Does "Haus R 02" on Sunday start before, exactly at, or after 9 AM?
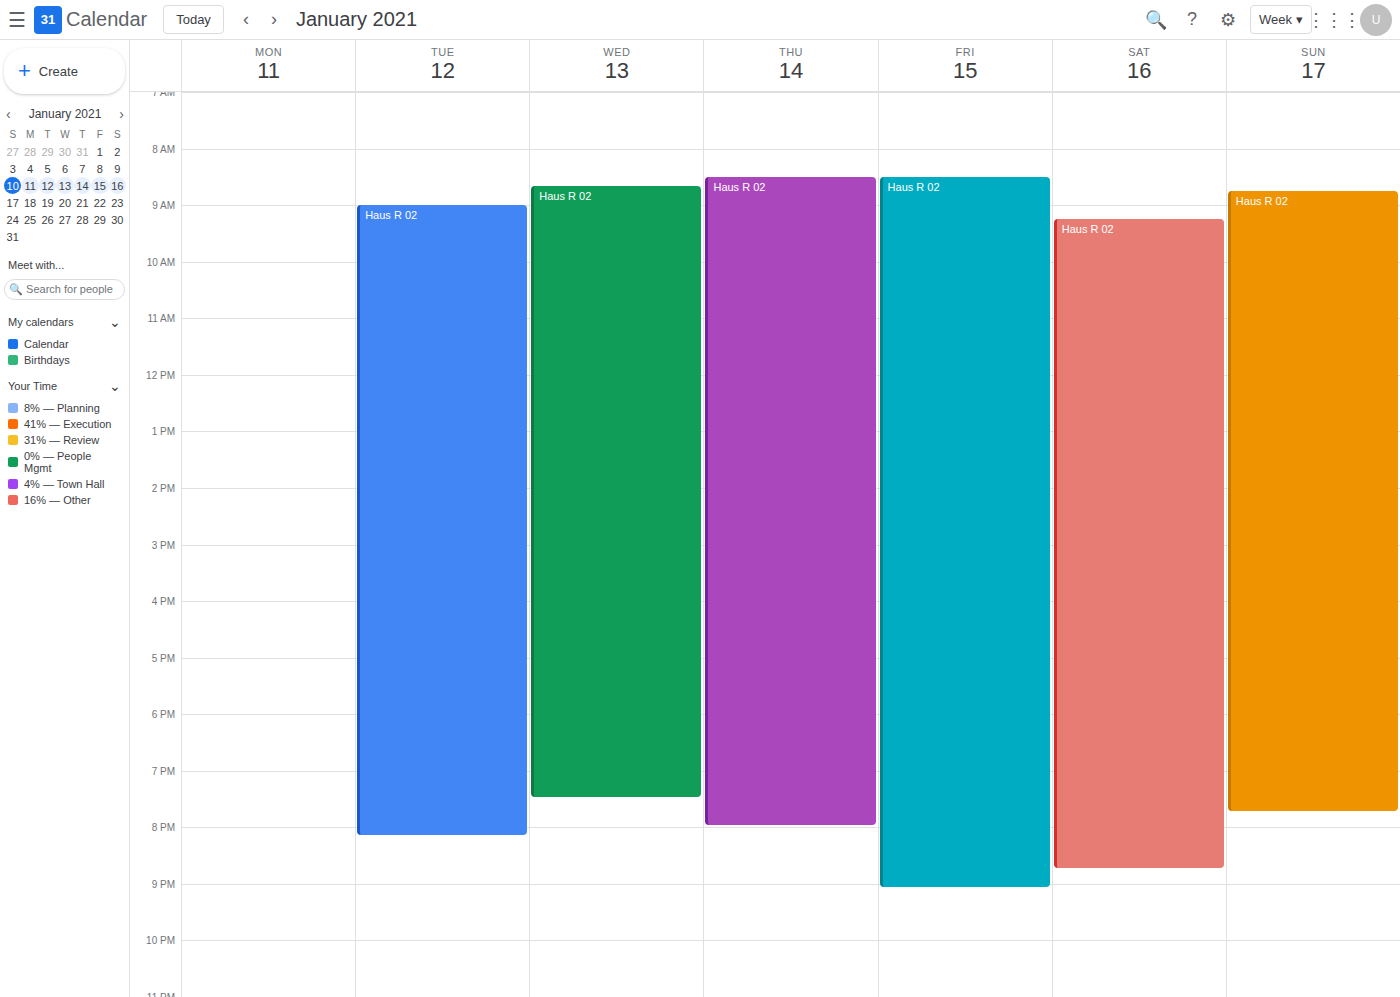
8:45 AM -- before 9 AM, 15 minutes above the 9 AM line.